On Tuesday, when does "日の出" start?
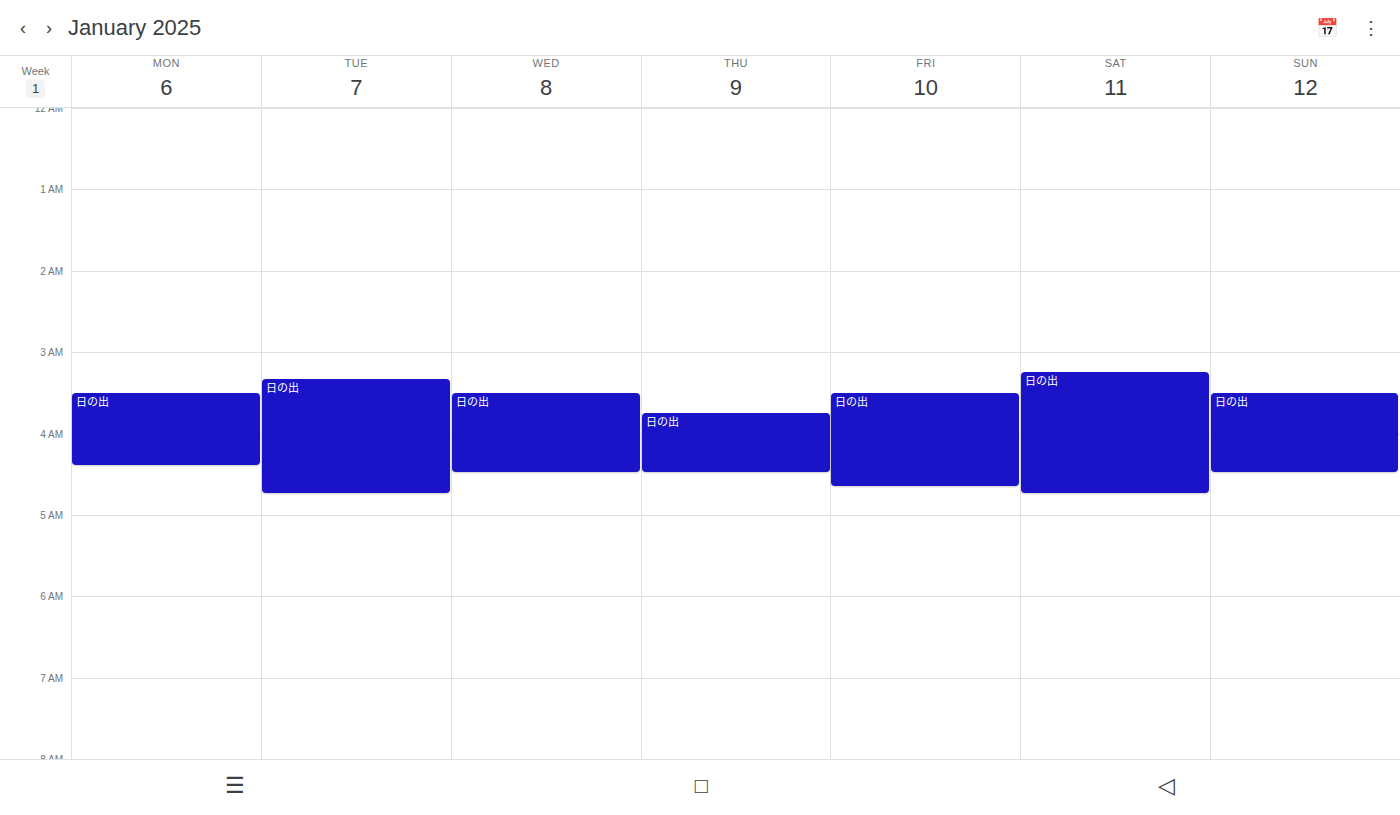
03:20